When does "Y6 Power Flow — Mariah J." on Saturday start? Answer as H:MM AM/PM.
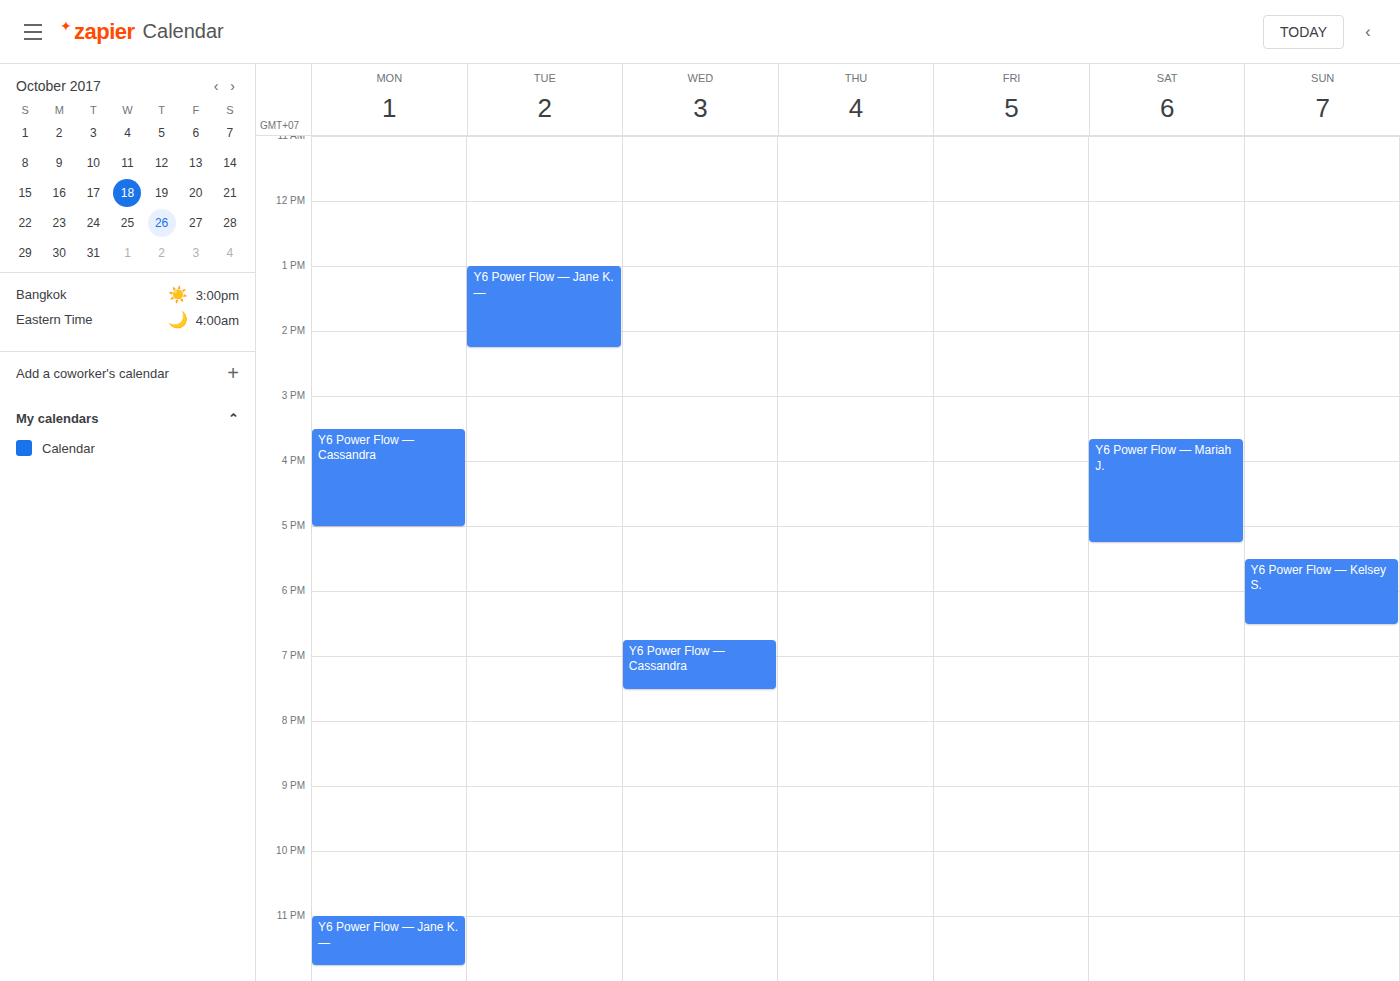
3:40 PM